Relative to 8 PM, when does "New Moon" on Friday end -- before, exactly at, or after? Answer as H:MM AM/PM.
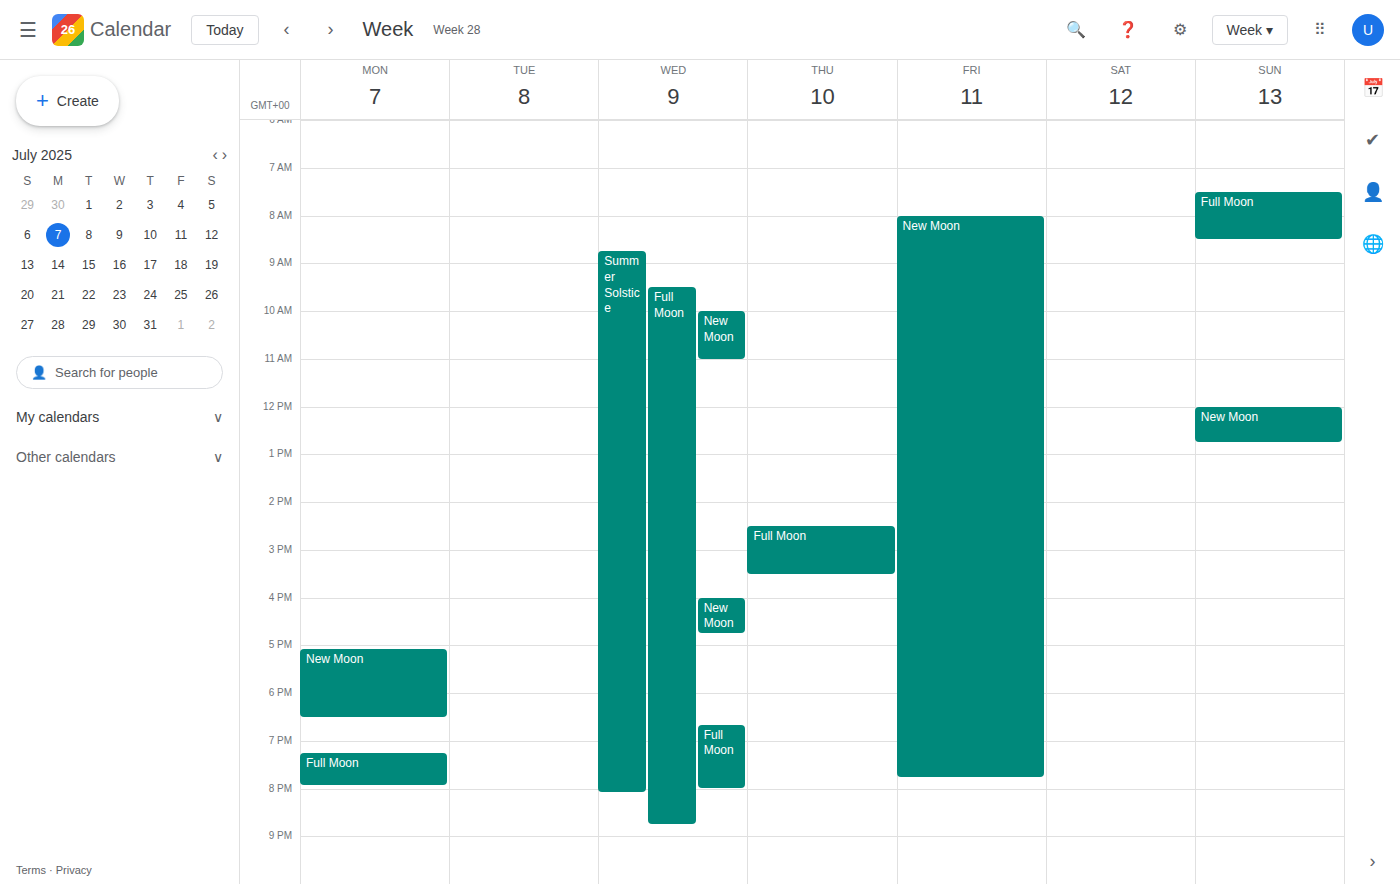
7:45 PM -- before 8 PM, 15 minutes above the 8 PM line.